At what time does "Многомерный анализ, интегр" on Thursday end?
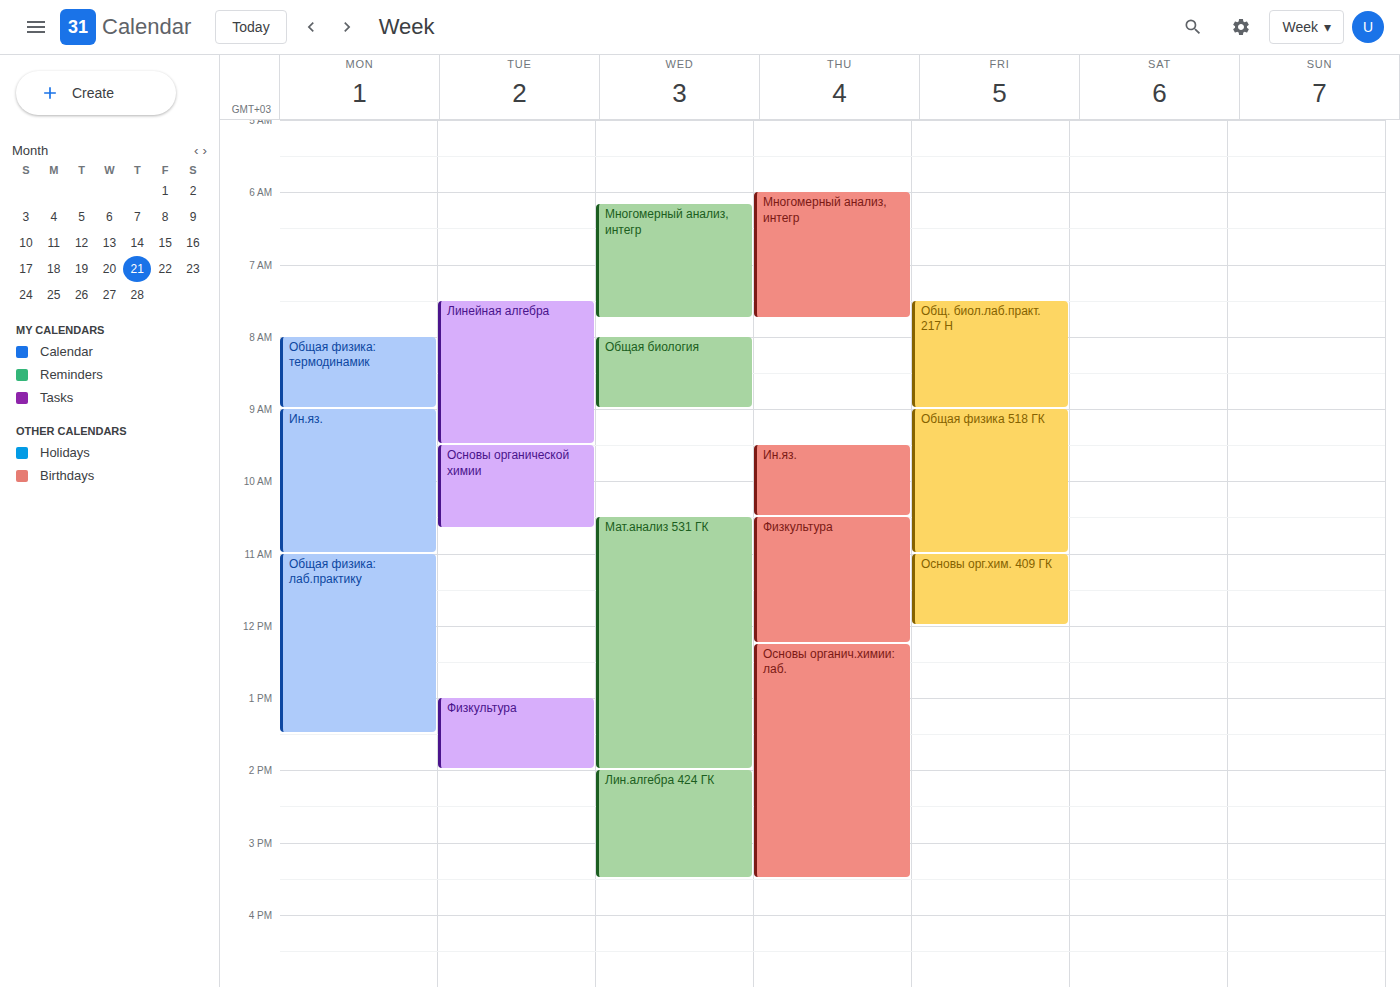
07:45